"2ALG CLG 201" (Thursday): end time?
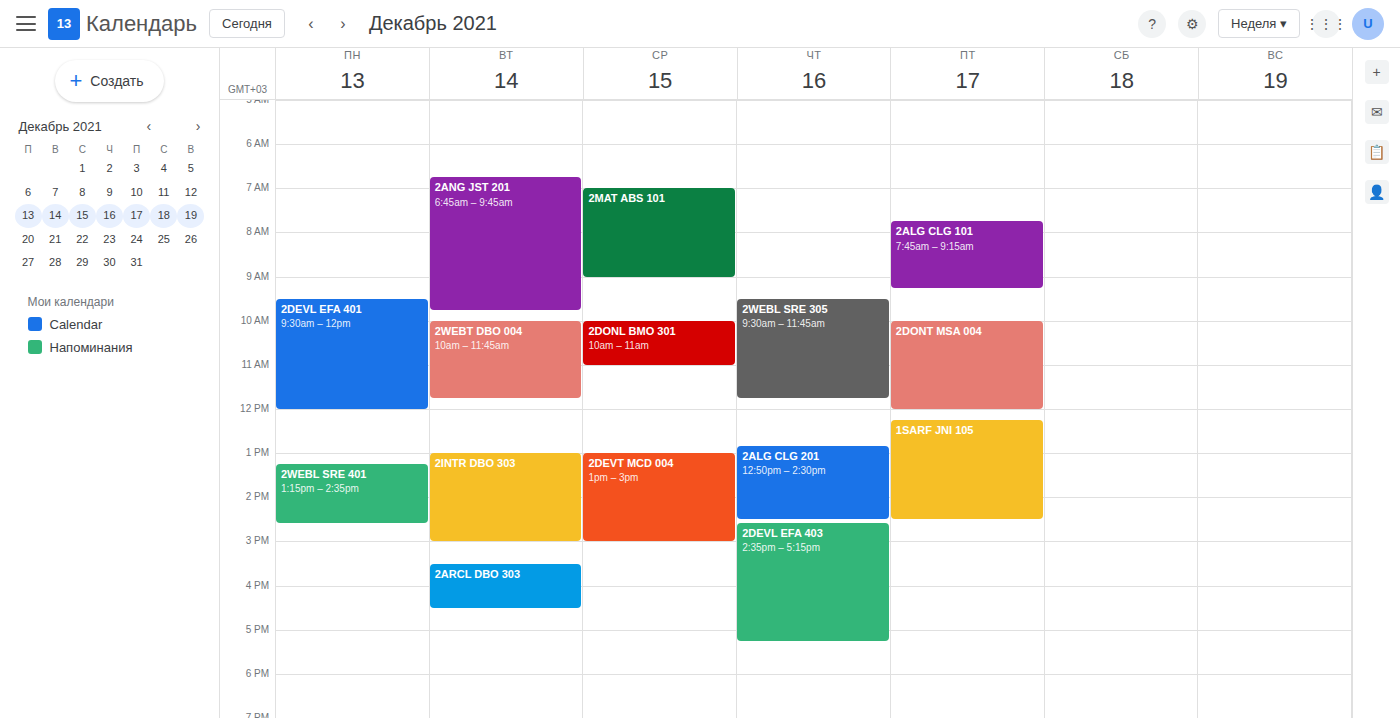
2:30 PM